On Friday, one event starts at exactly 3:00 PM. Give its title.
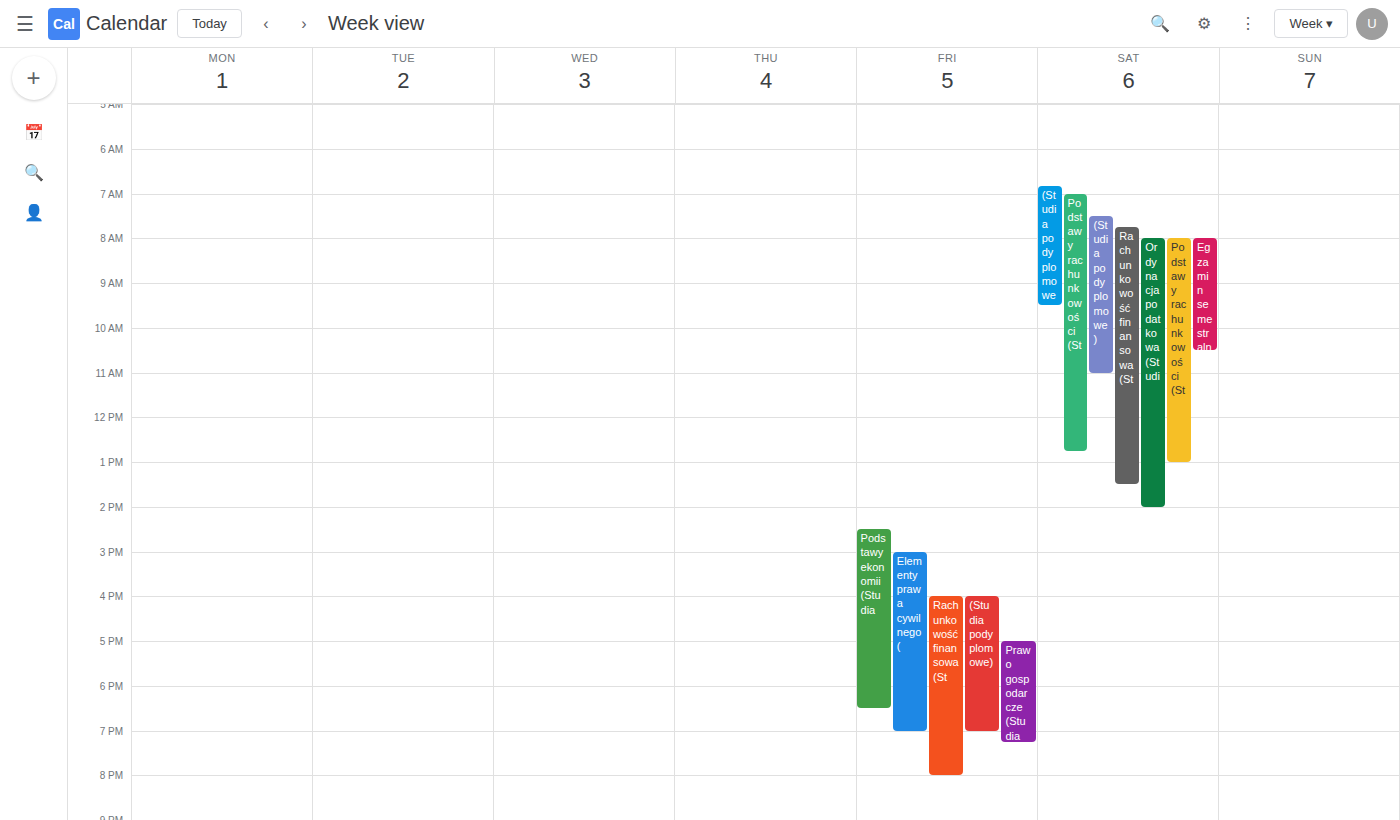
"Elementy prawa cywilnego ("